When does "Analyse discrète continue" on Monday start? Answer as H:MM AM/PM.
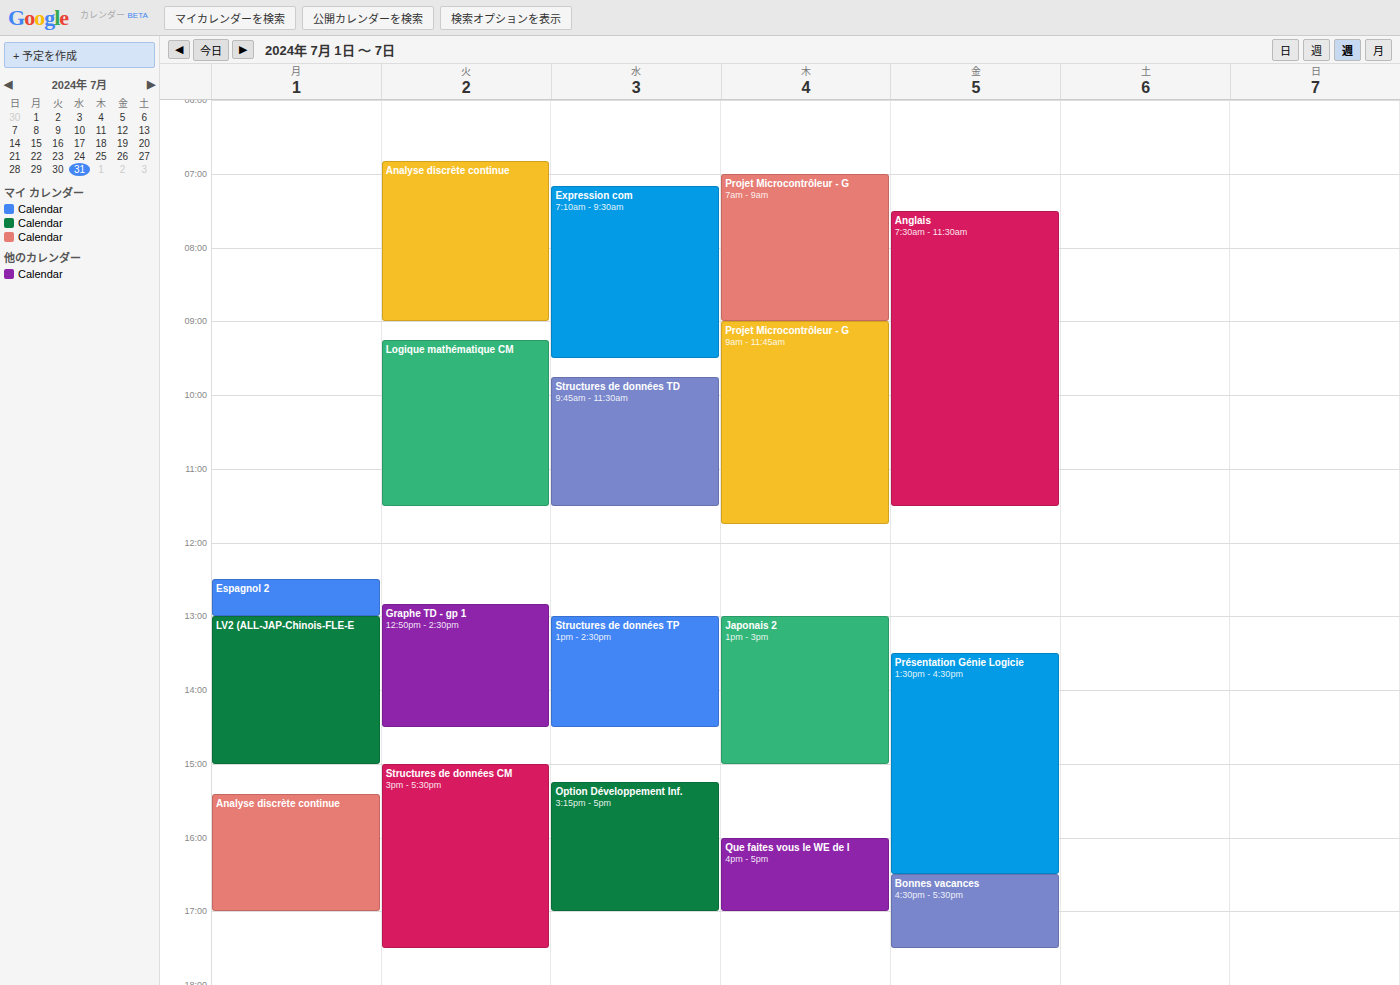
3:25 PM